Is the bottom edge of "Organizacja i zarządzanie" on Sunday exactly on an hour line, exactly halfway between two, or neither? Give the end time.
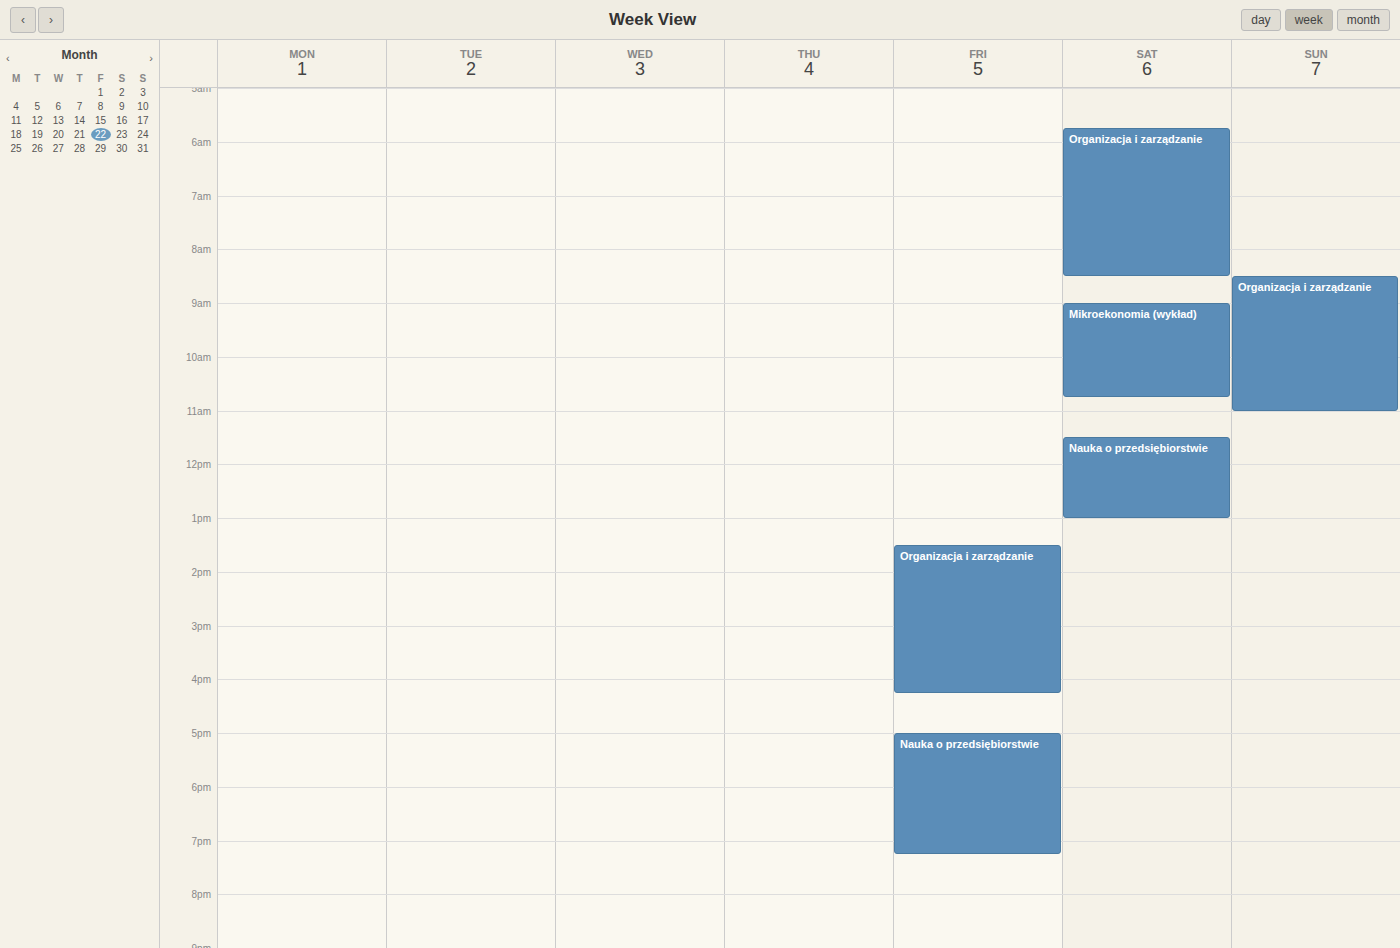
11:00 -- exactly on the 11:00 line.